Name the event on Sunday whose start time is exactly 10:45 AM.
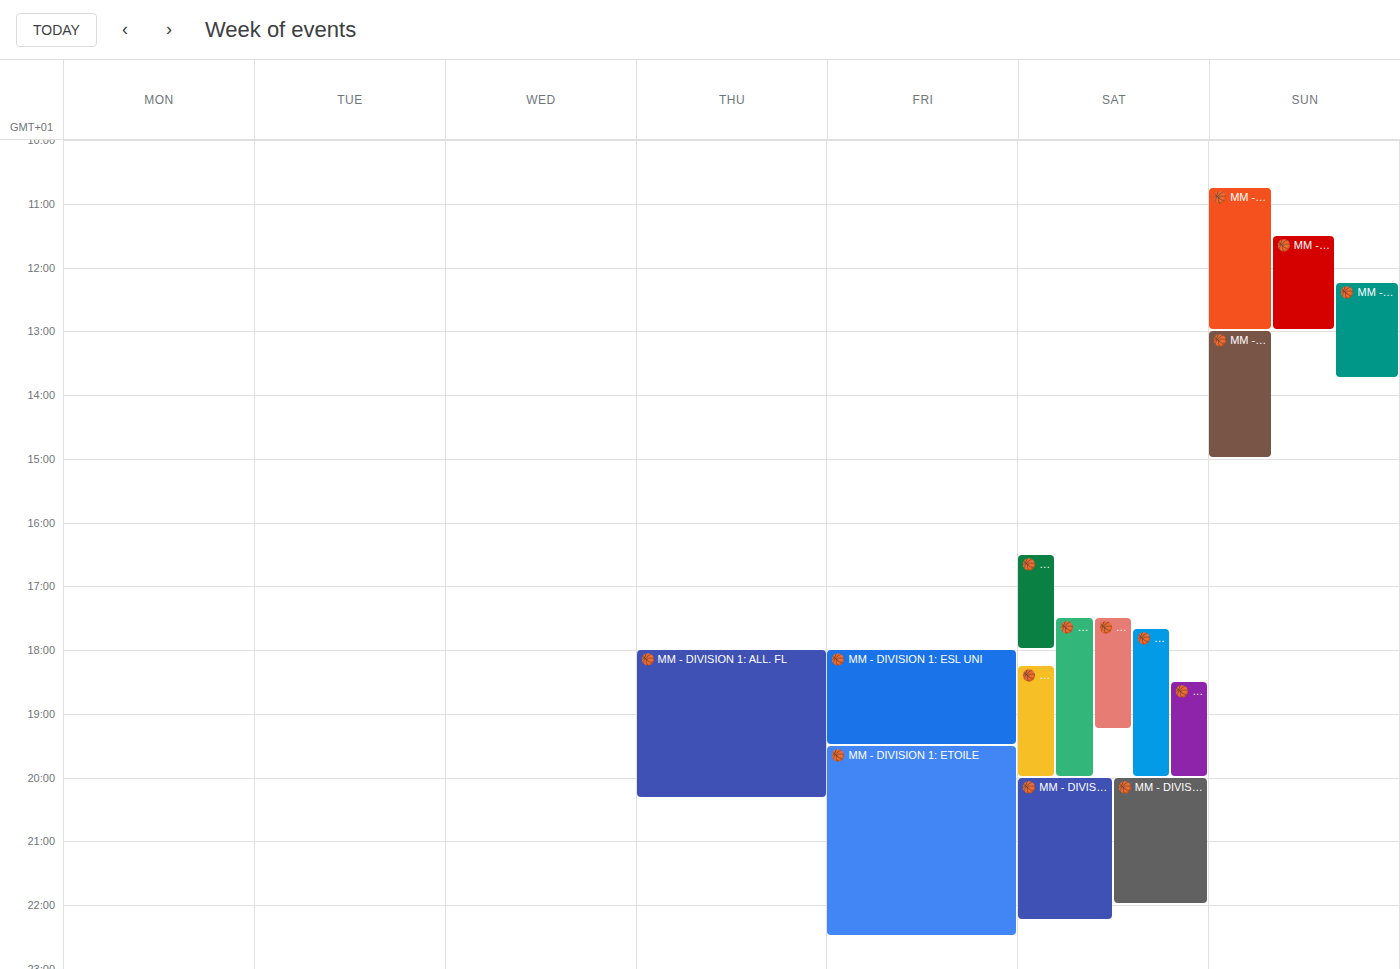
"🏀 MM - DIVISION 1: THEUX B"